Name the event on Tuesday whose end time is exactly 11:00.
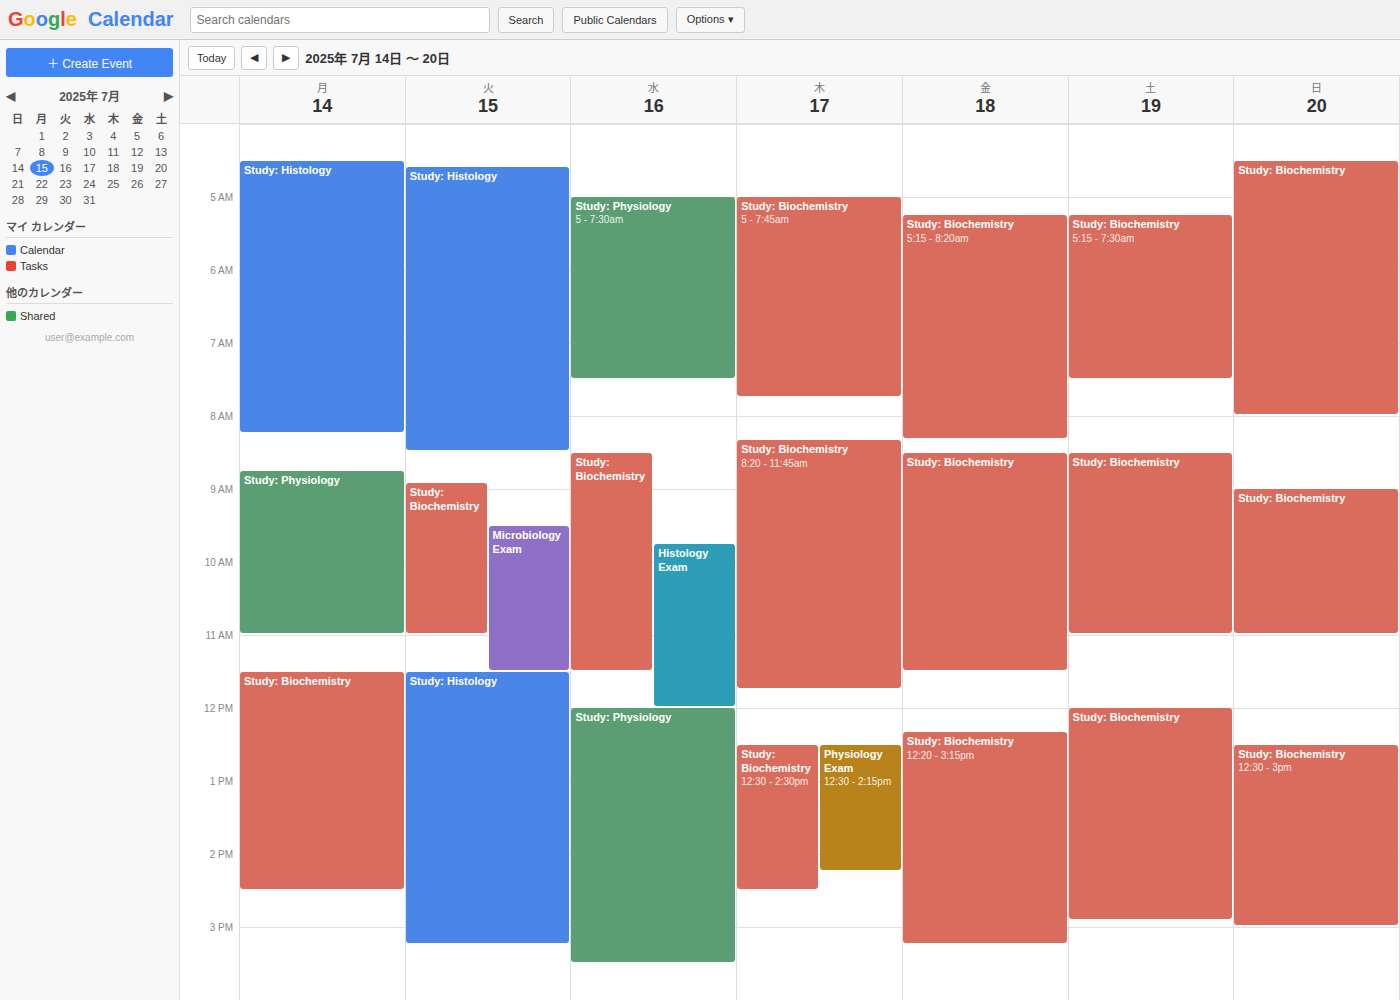
"Study: Biochemistry"